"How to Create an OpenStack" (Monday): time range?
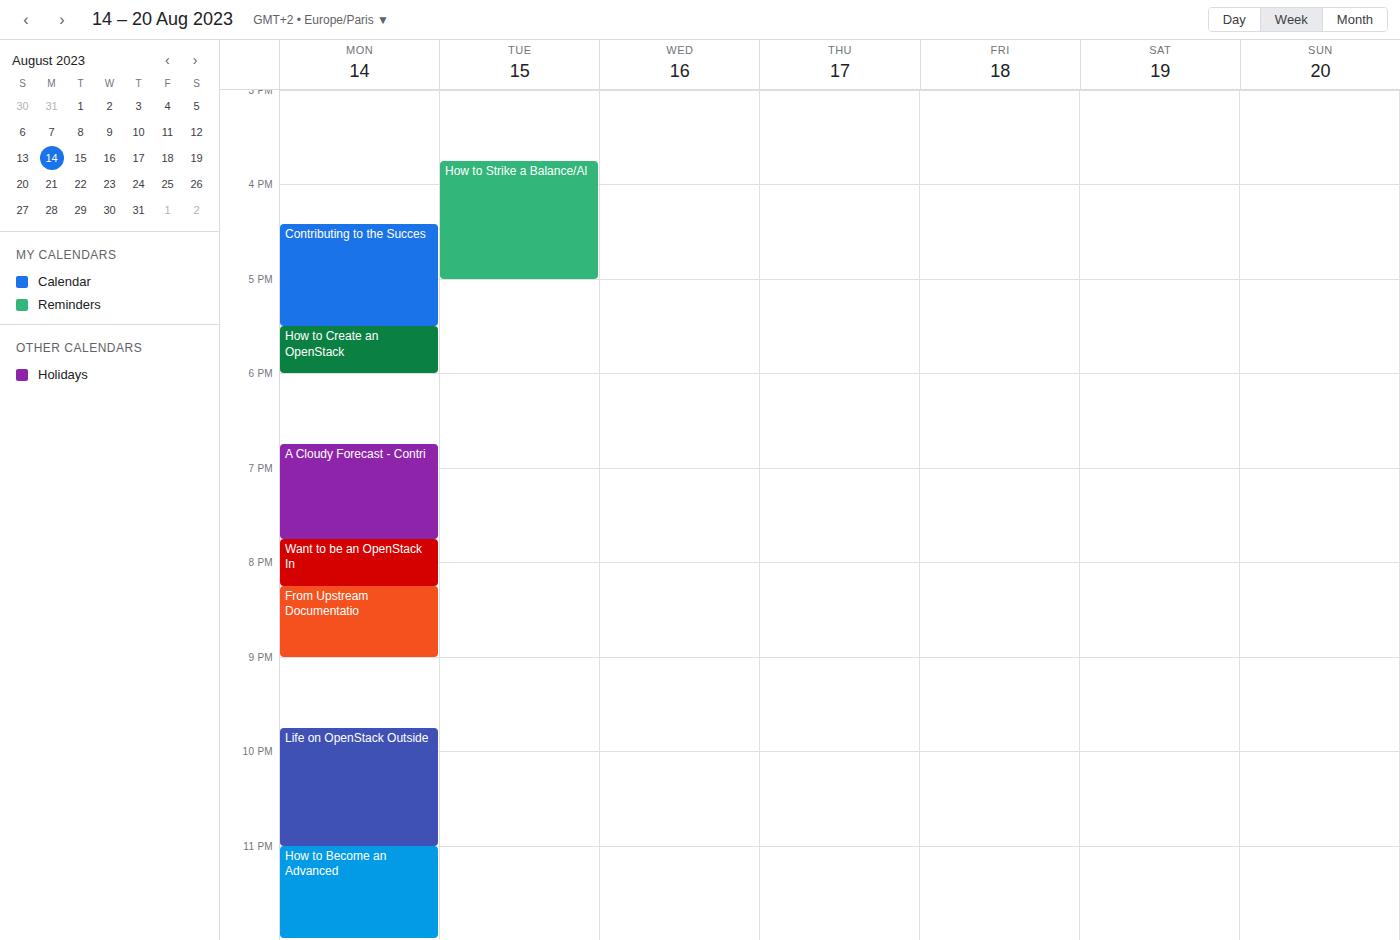
5:30 PM to 6:00 PM